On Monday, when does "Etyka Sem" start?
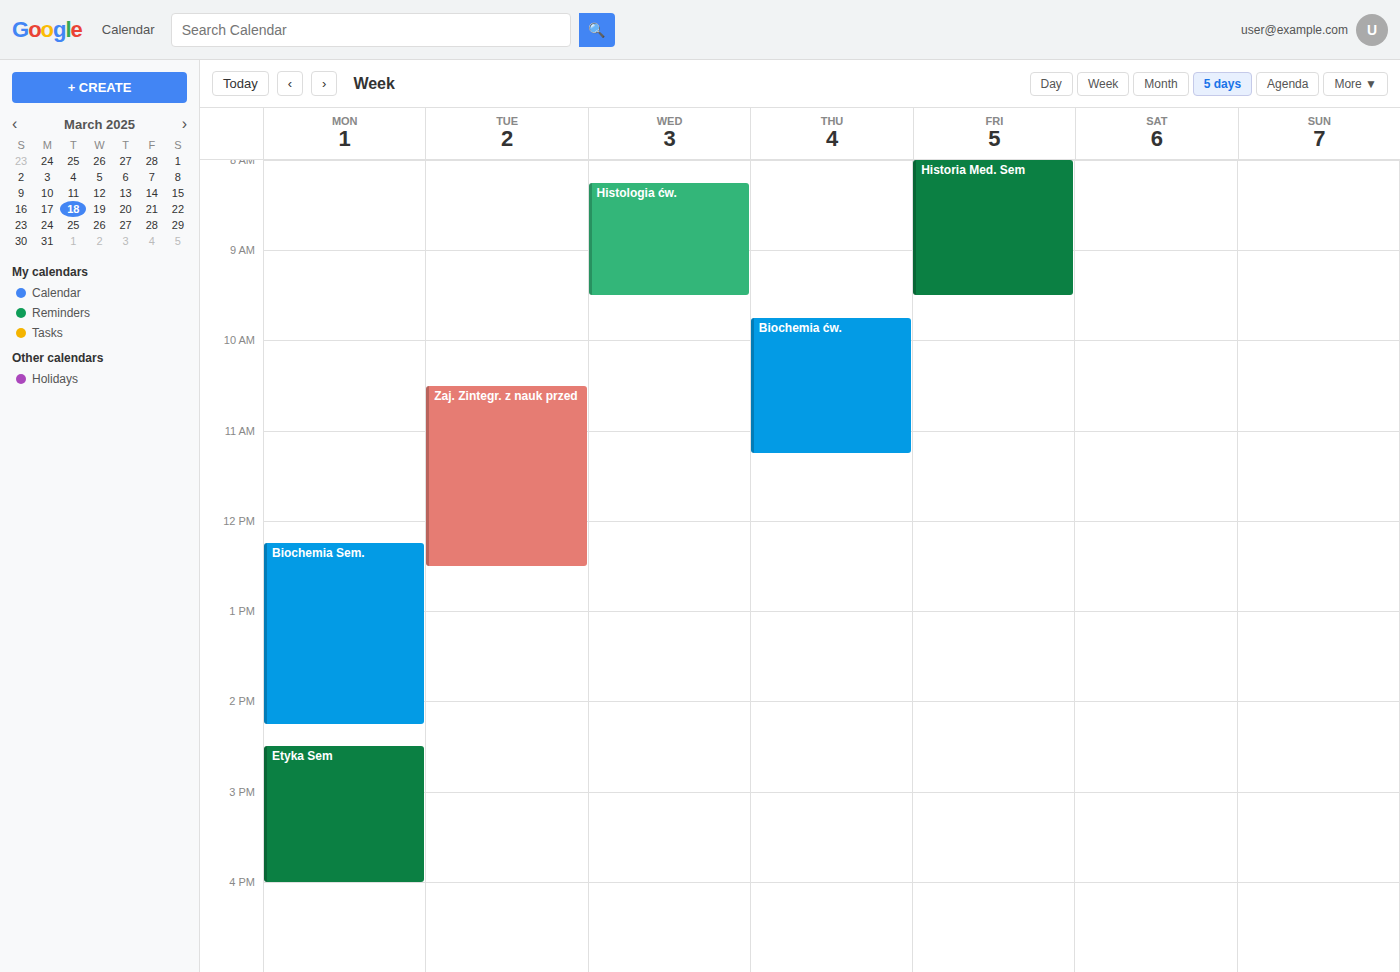
2:30 PM